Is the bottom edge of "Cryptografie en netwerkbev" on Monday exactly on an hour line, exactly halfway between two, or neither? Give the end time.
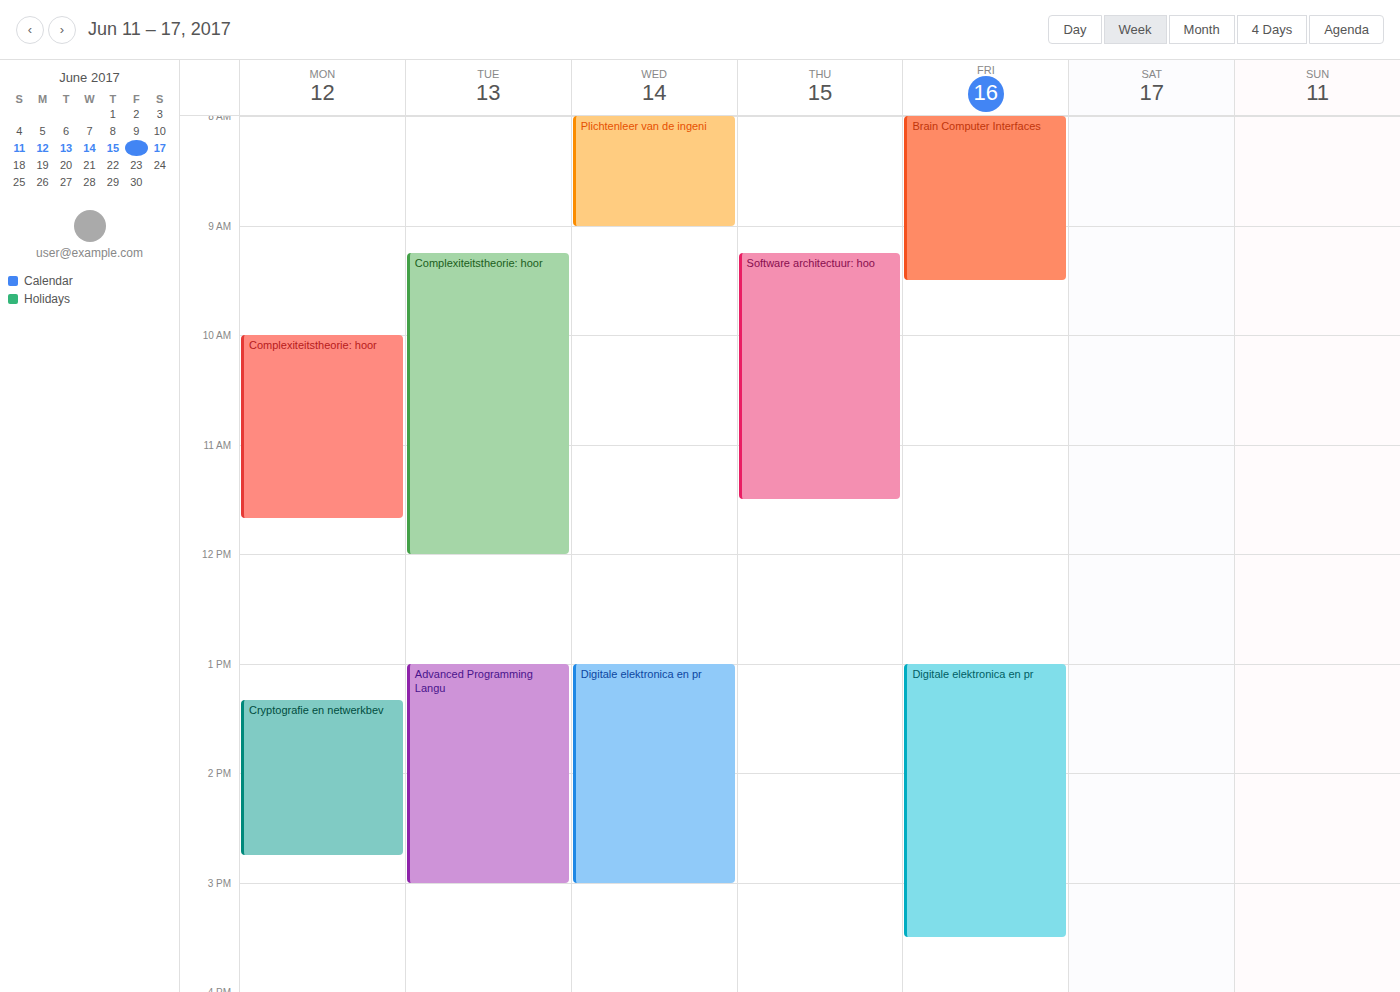
2:45 PM -- neither: three quarters of the way from the 2 PM line to the 3 PM line.